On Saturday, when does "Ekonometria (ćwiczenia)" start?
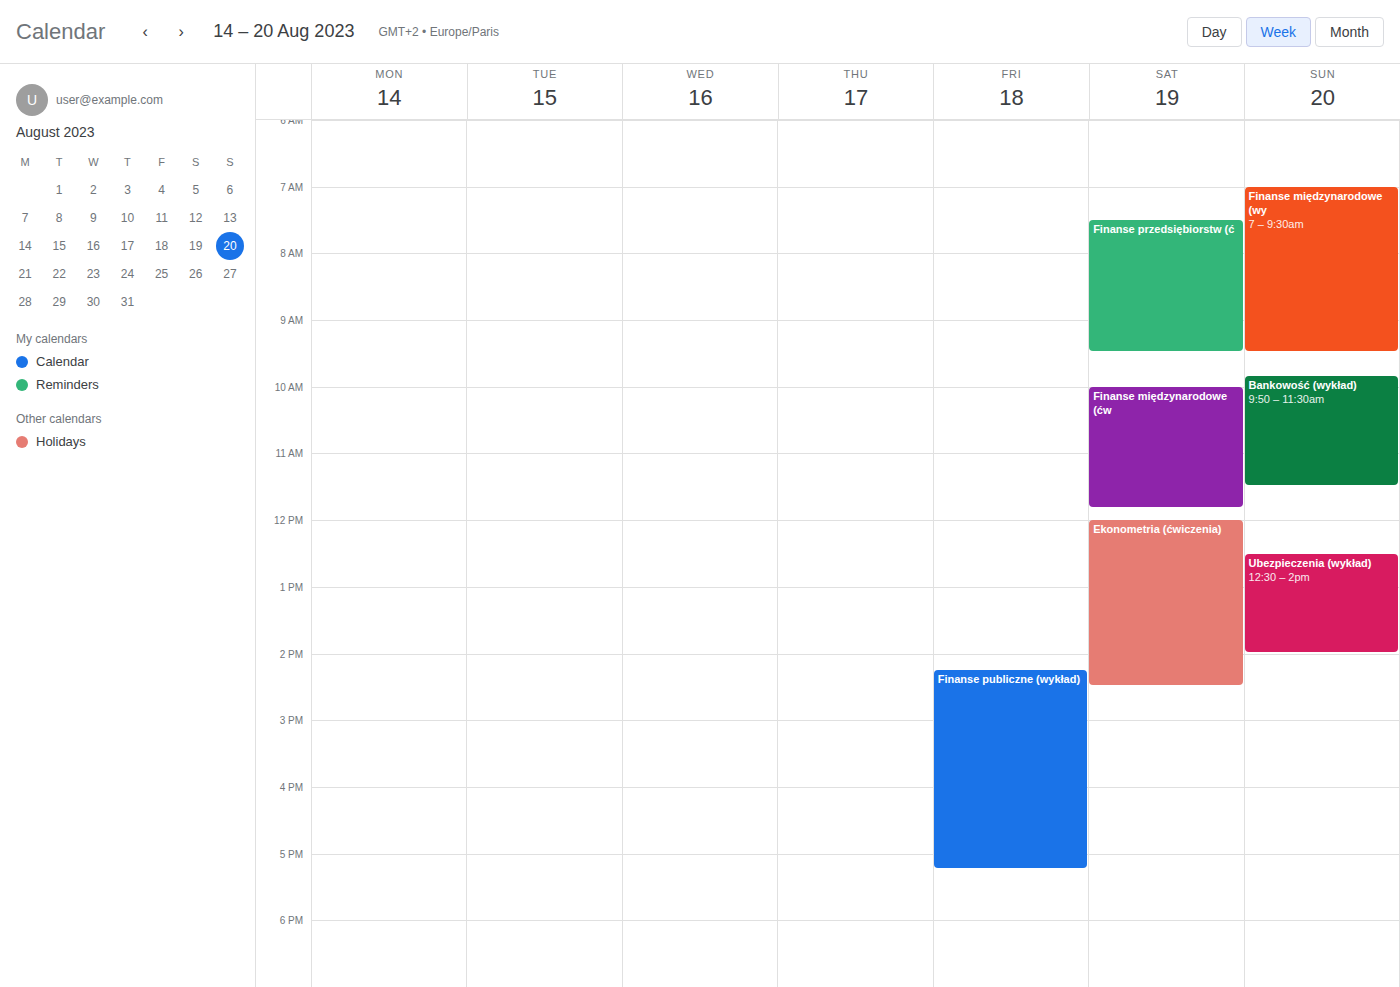
12:00 PM